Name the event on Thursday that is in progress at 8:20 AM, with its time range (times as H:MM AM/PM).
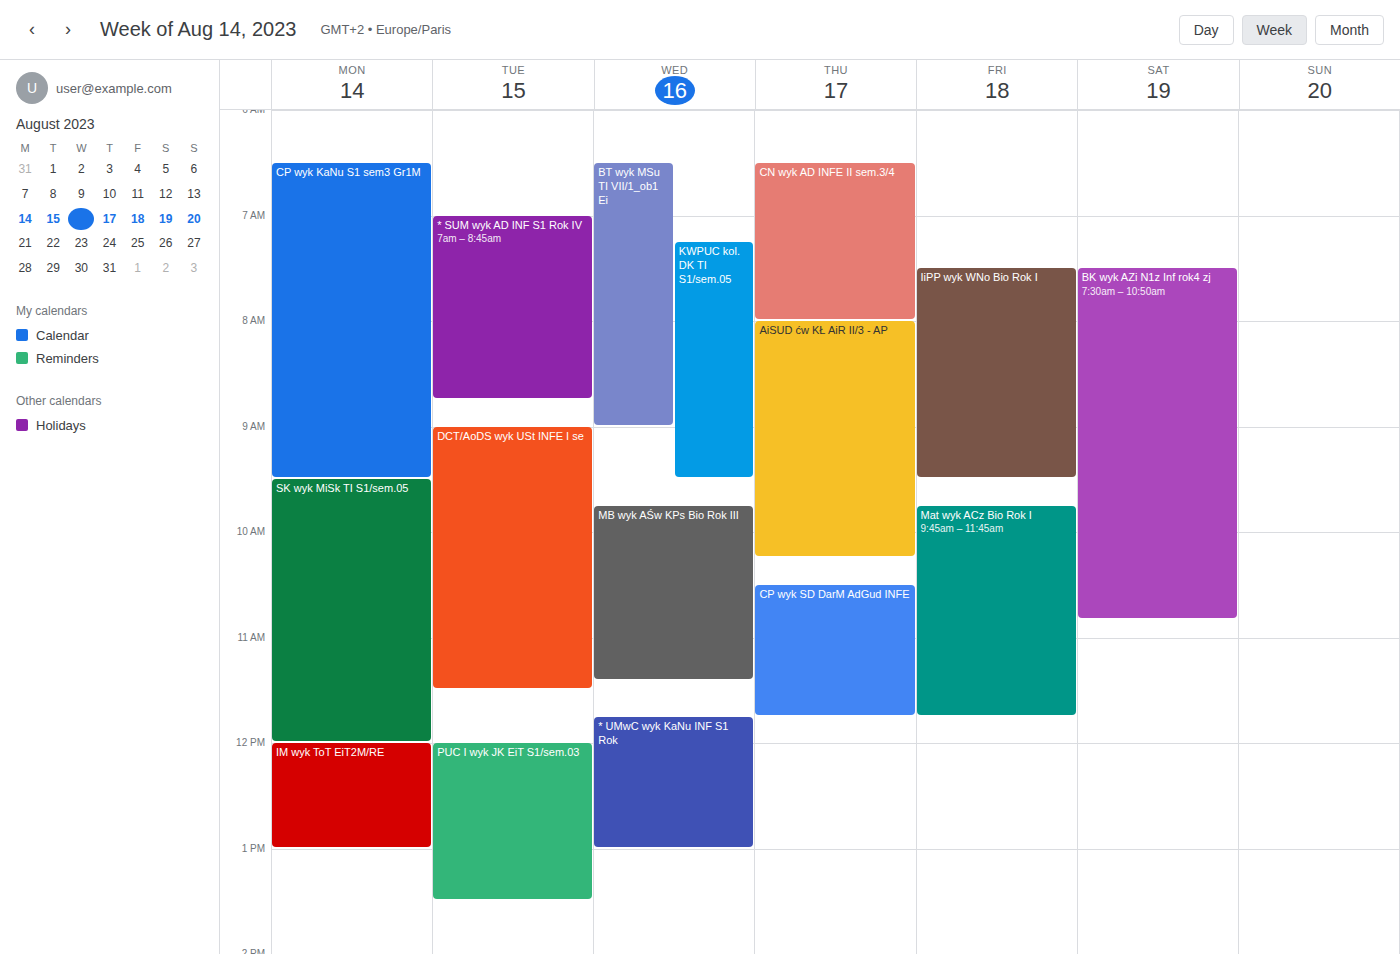
"AiSUD ćw KŁ AiR II/3 - AP", 8:00 AM to 10:15 AM